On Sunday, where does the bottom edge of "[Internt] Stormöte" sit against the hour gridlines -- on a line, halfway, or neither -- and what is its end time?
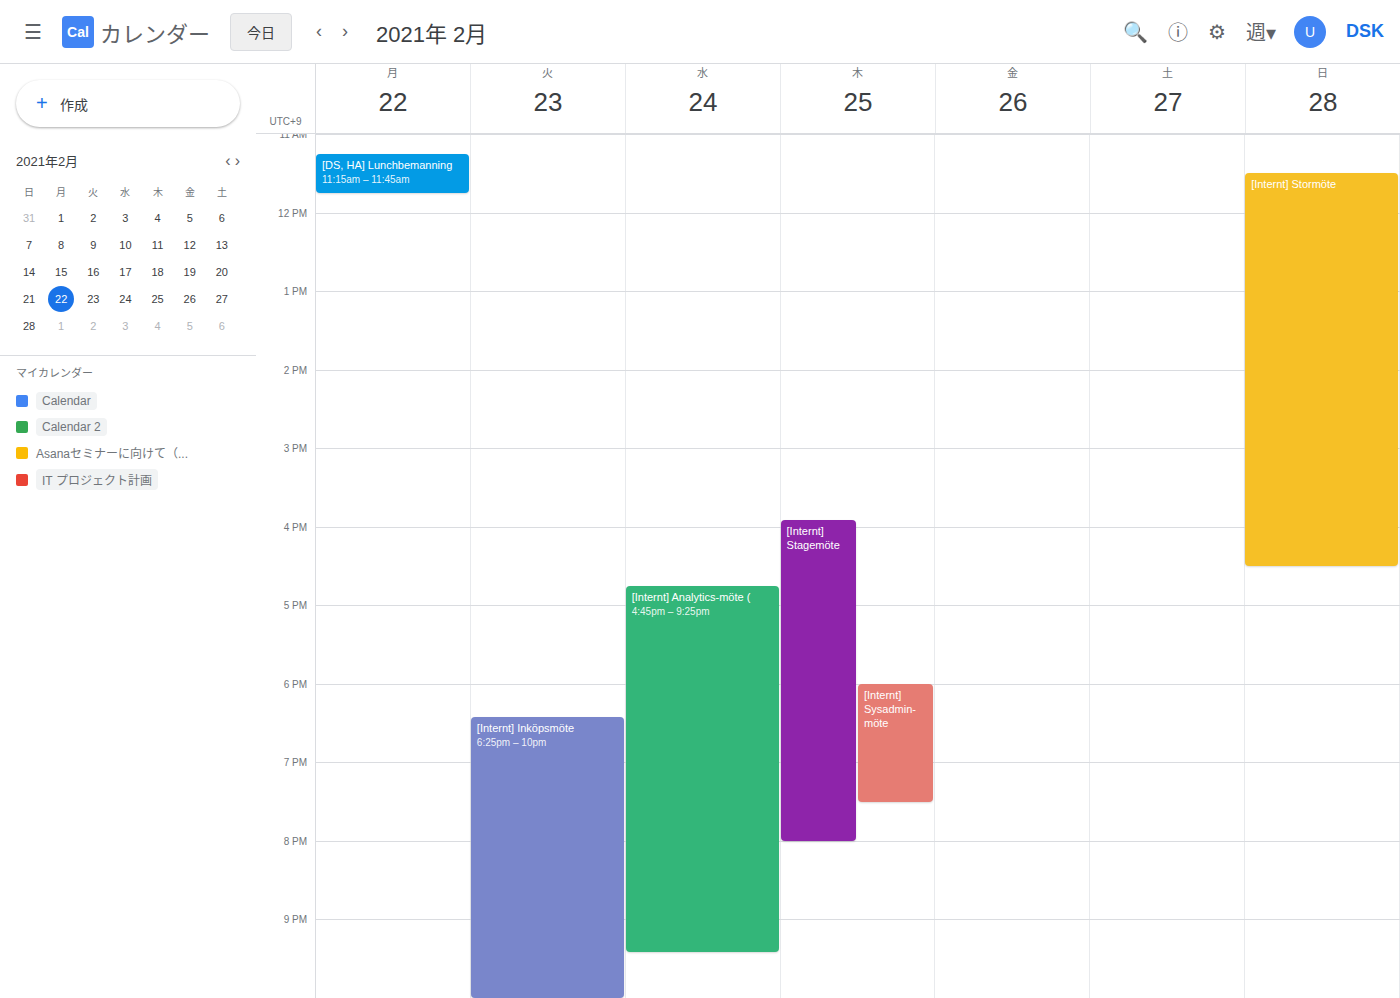
16:30 -- halfway between the 16:00 and 17:00 lines.